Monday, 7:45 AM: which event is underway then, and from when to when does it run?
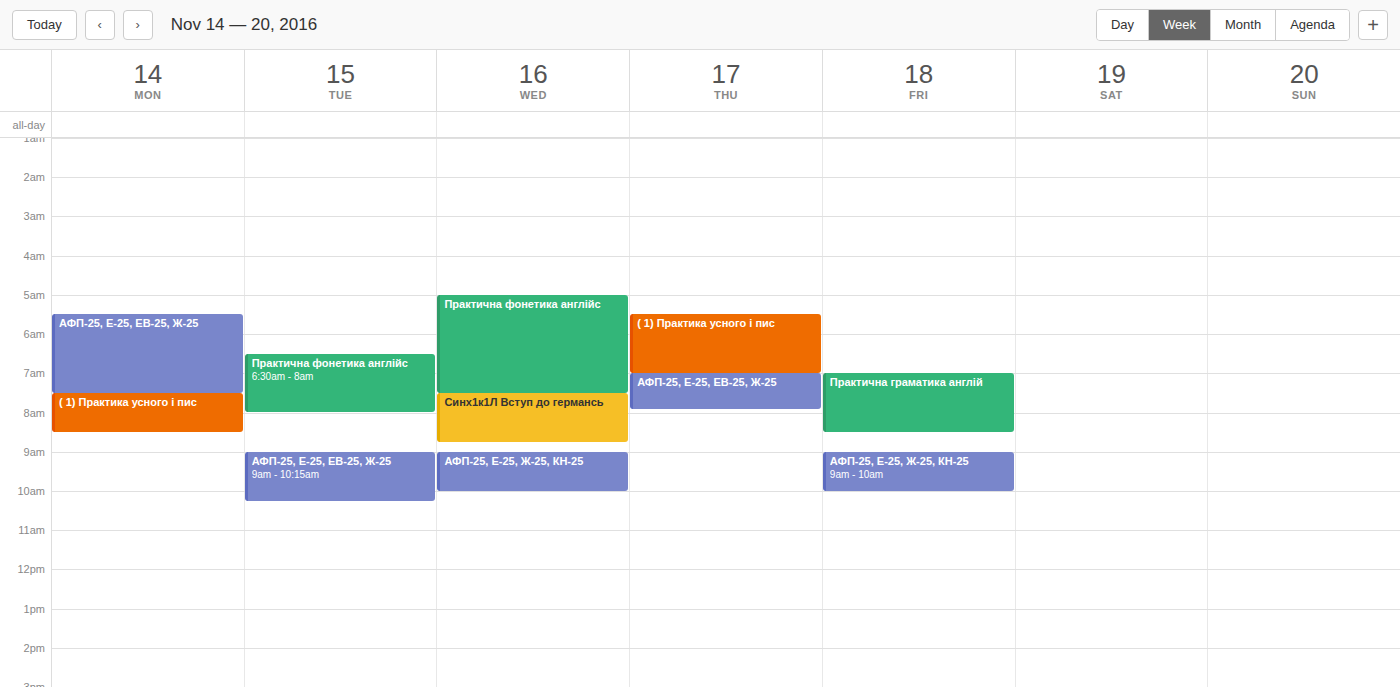
"( 1) Практика усного і пис", 7:30 AM to 8:30 AM